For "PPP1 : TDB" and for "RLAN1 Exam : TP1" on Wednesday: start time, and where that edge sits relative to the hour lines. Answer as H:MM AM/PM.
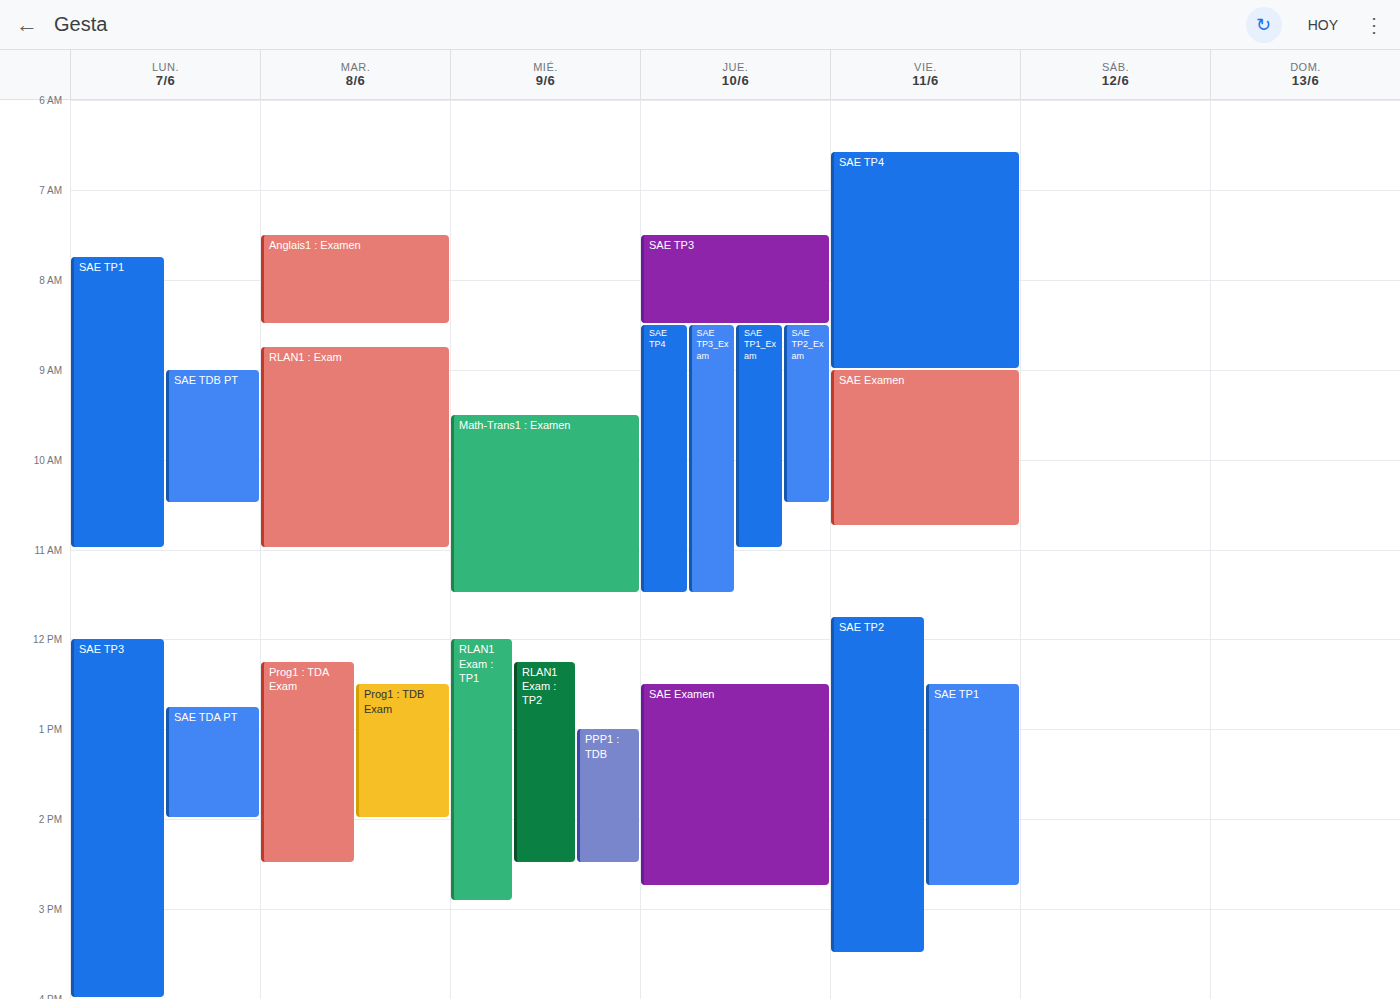
"PPP1 : TDB": 1:00 PM, exactly on the 1 PM line. "RLAN1 Exam : TP1": 12:00 PM, exactly on the 12 PM line.